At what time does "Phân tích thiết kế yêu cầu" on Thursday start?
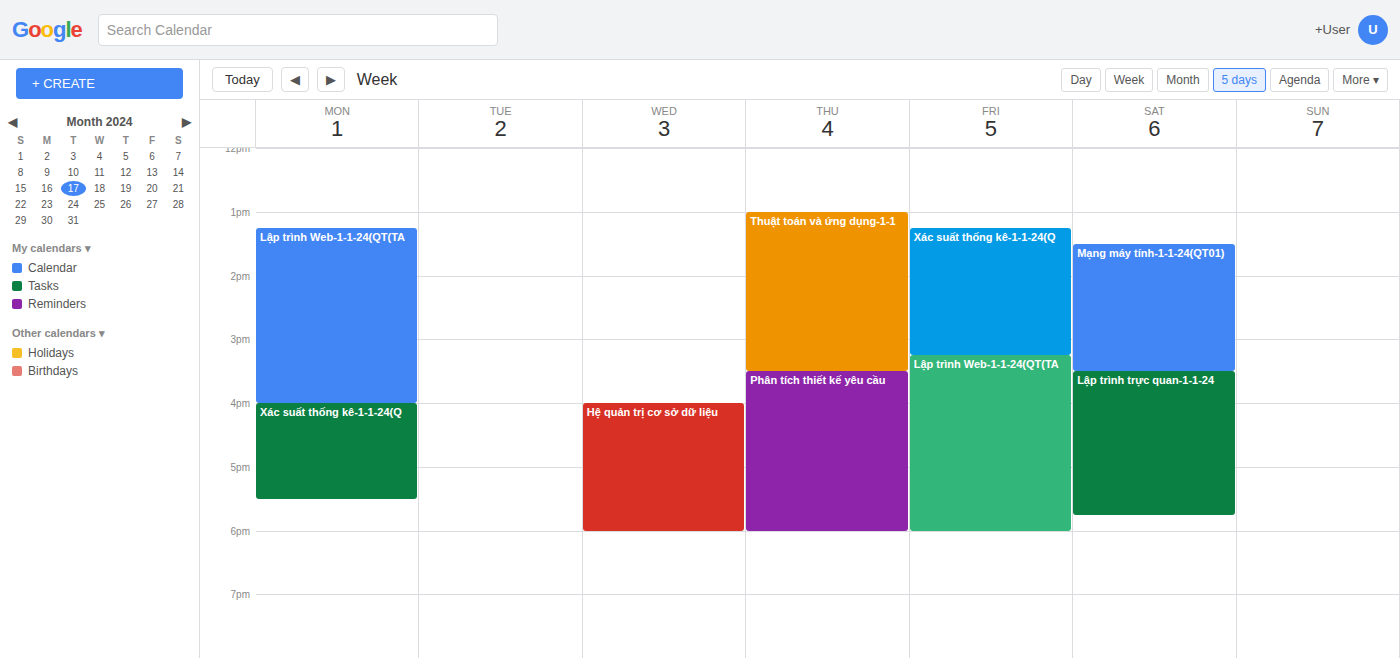
3:30 PM